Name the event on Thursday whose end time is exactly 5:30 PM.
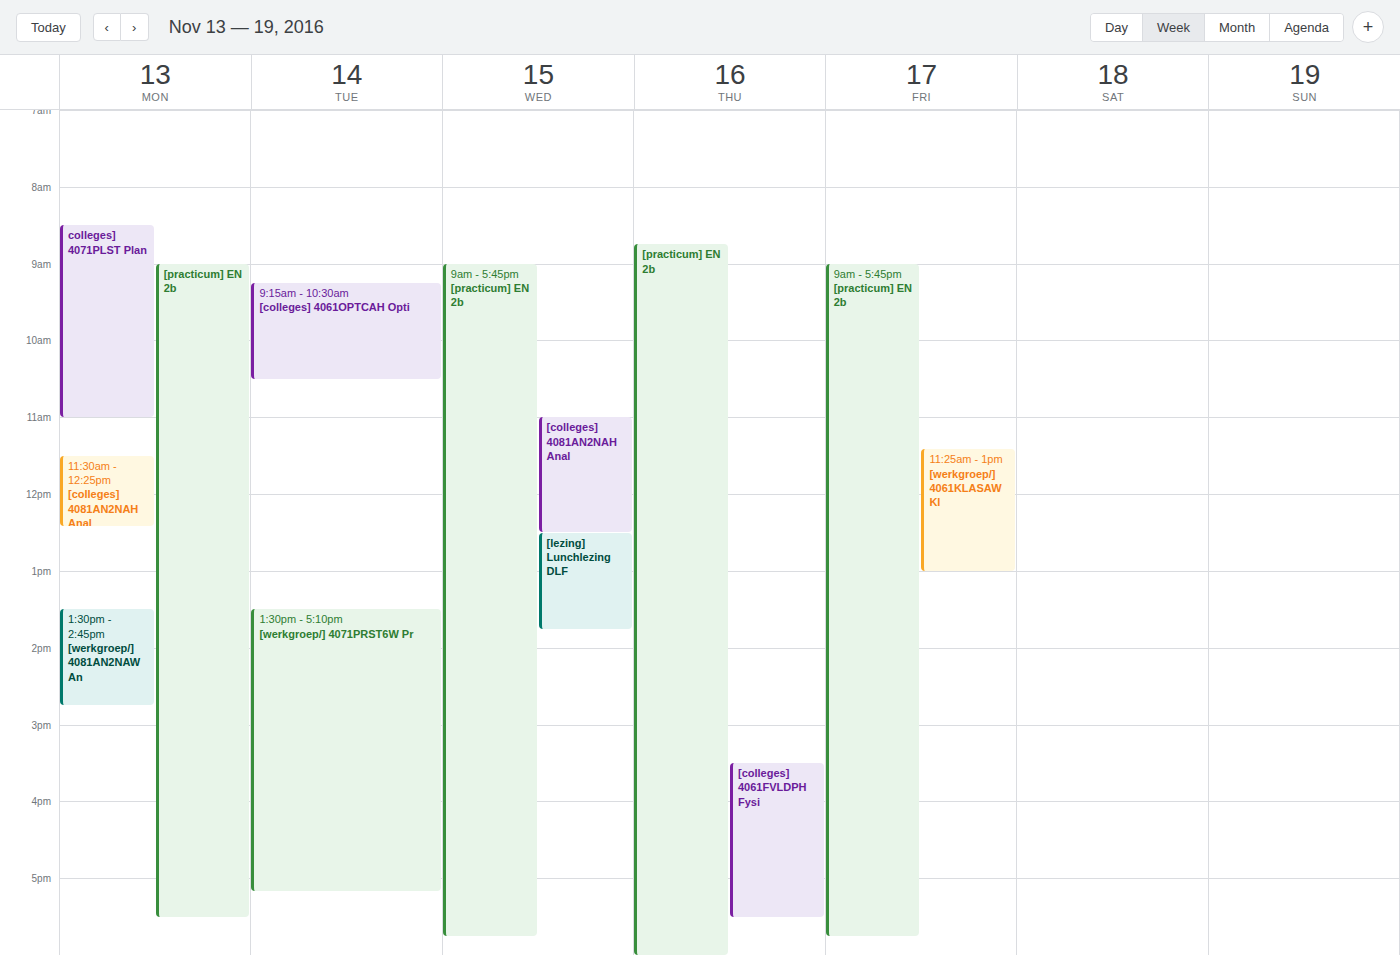
"[colleges] 4061FVLDPH Fysi"